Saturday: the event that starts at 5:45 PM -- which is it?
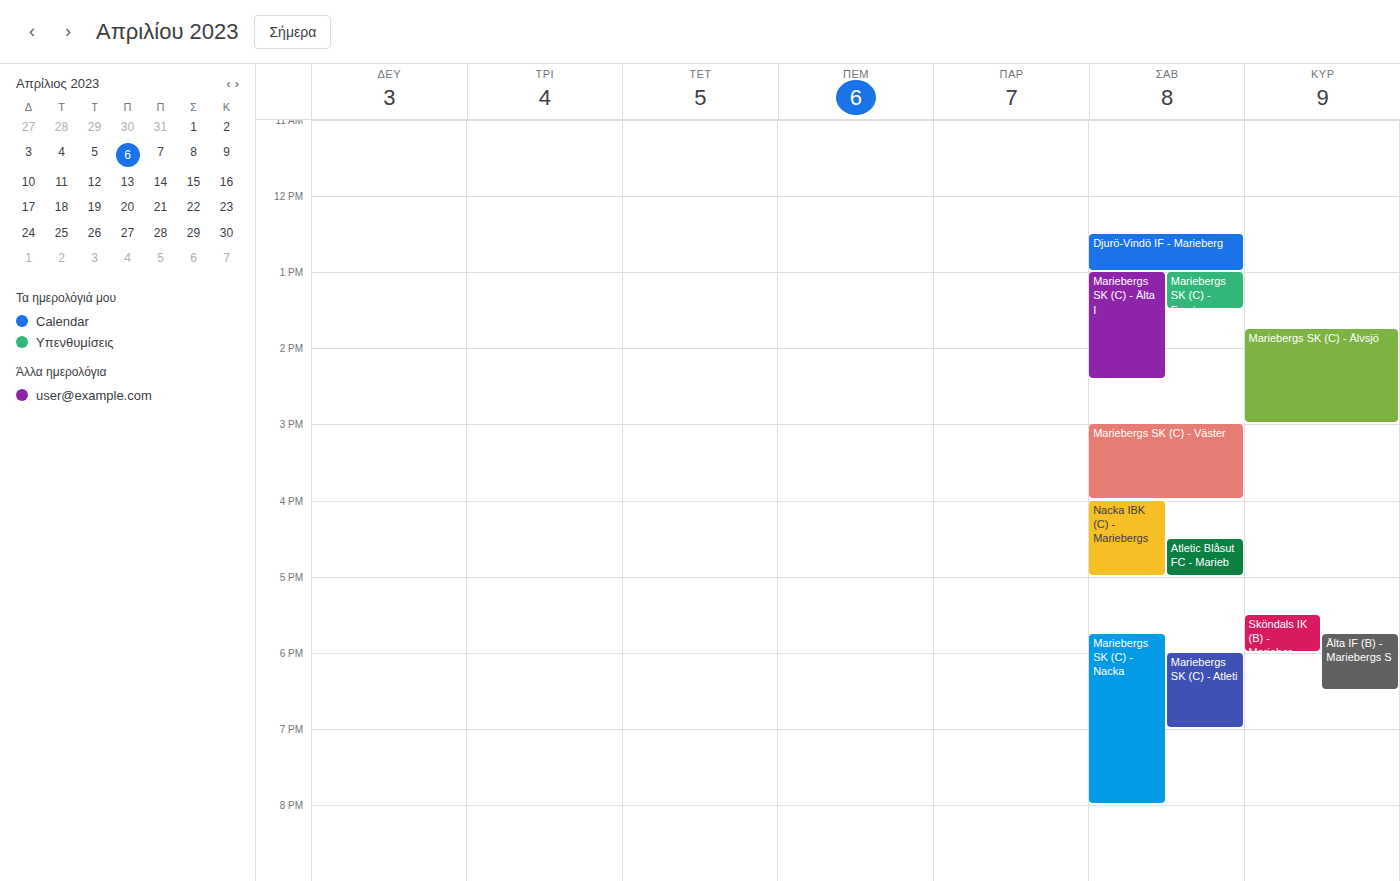
"Mariebergs SK (C) - Nacka"